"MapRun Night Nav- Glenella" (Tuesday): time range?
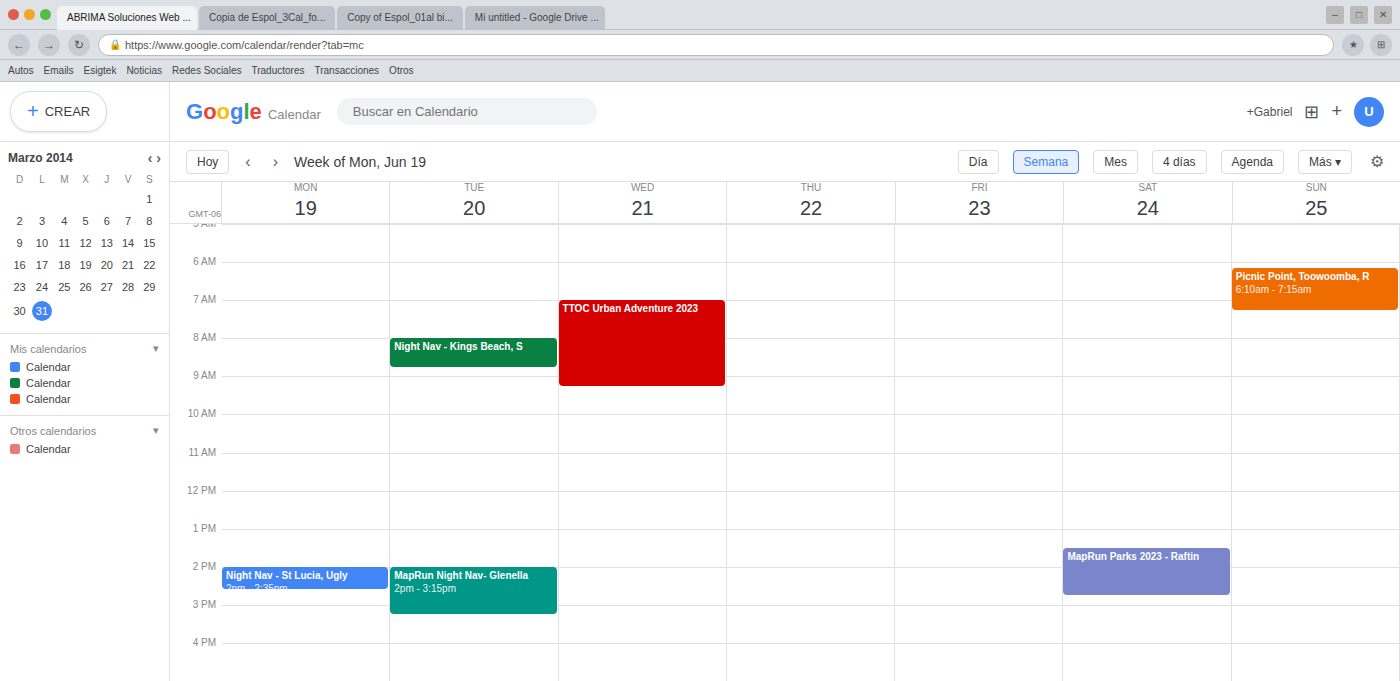
2:00 PM to 3:15 PM